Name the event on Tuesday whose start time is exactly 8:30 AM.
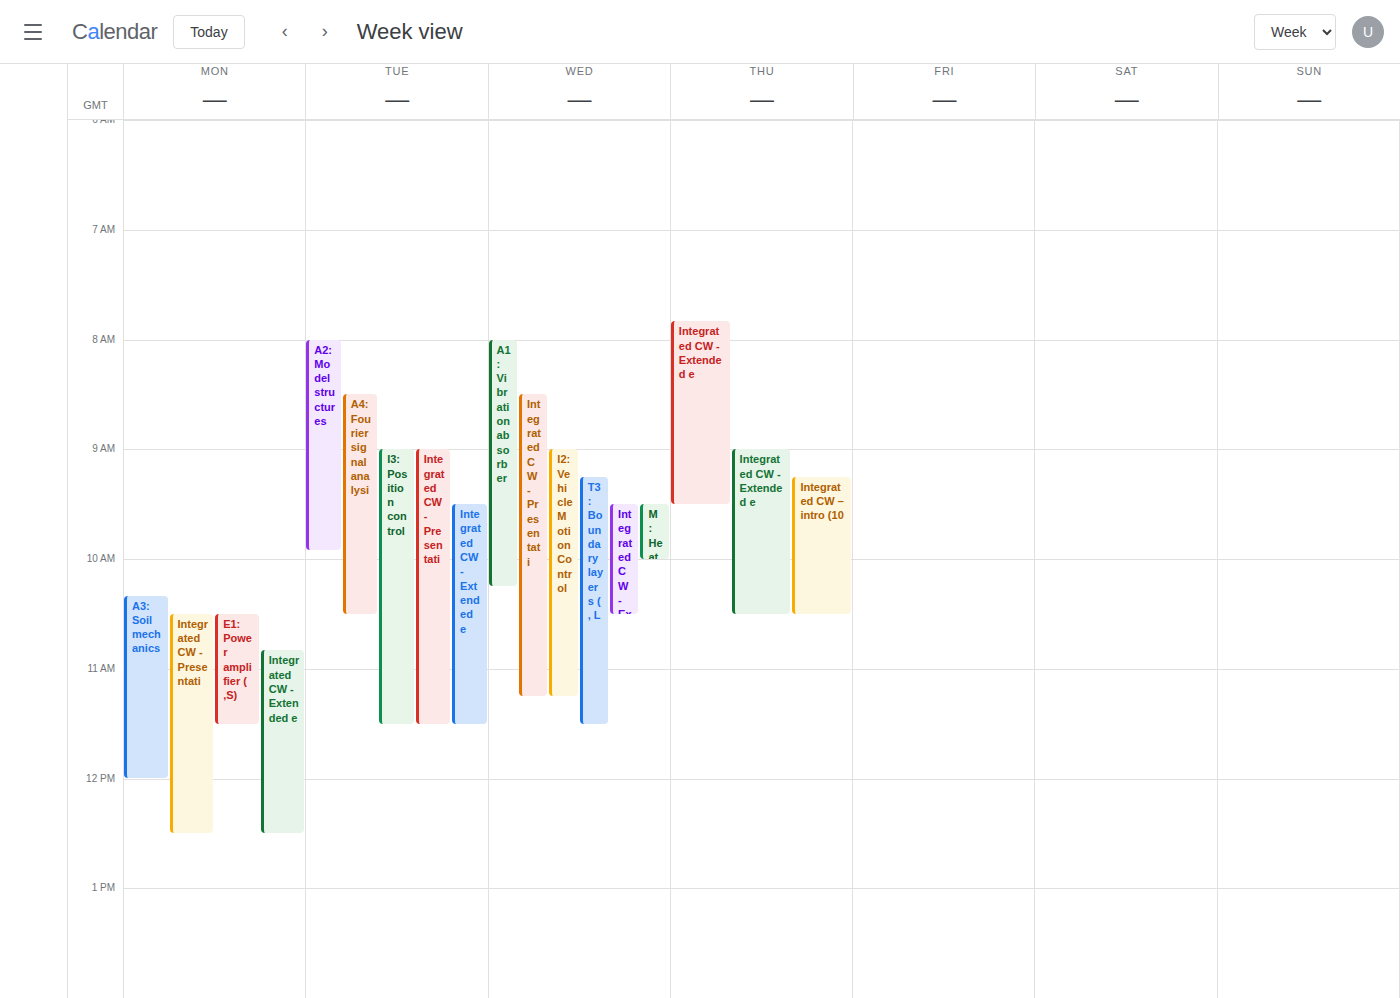
"A4: Fourier signal analysi"